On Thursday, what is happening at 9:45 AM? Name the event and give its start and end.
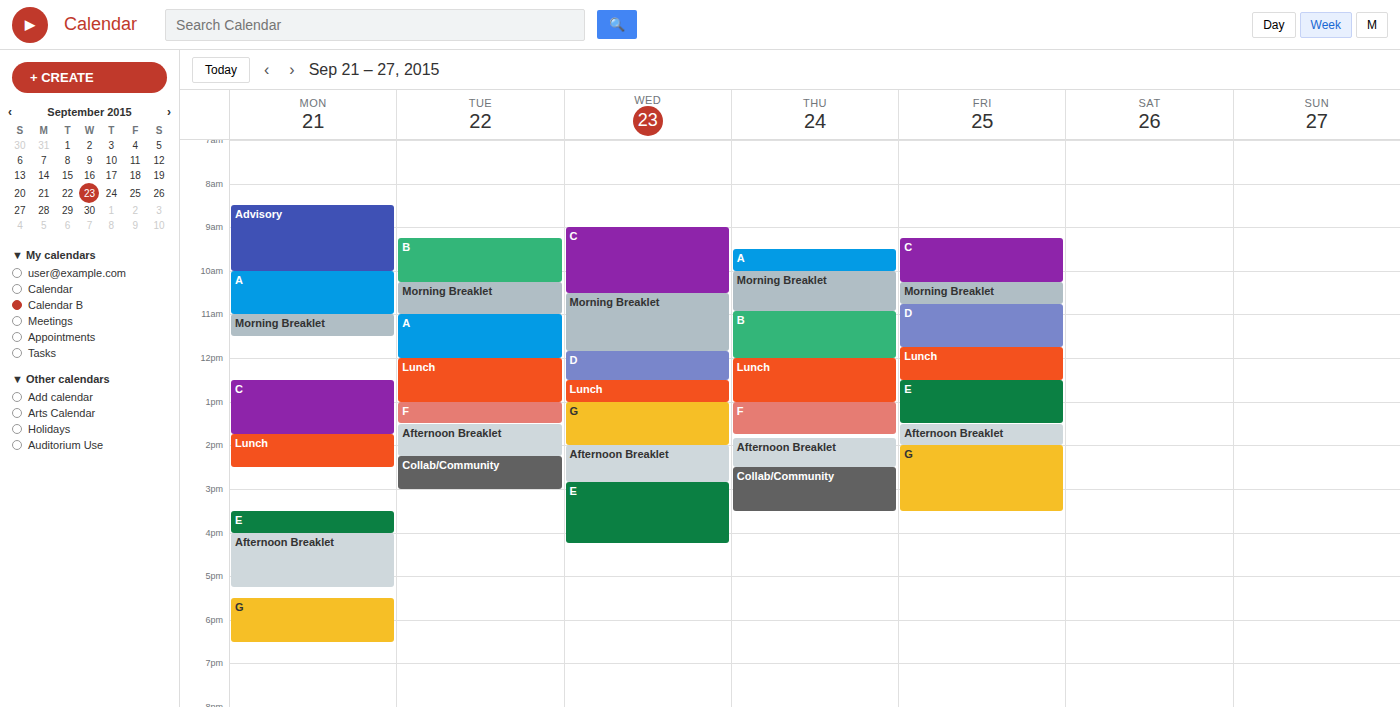
"A", 9:30 AM to 10:00 AM